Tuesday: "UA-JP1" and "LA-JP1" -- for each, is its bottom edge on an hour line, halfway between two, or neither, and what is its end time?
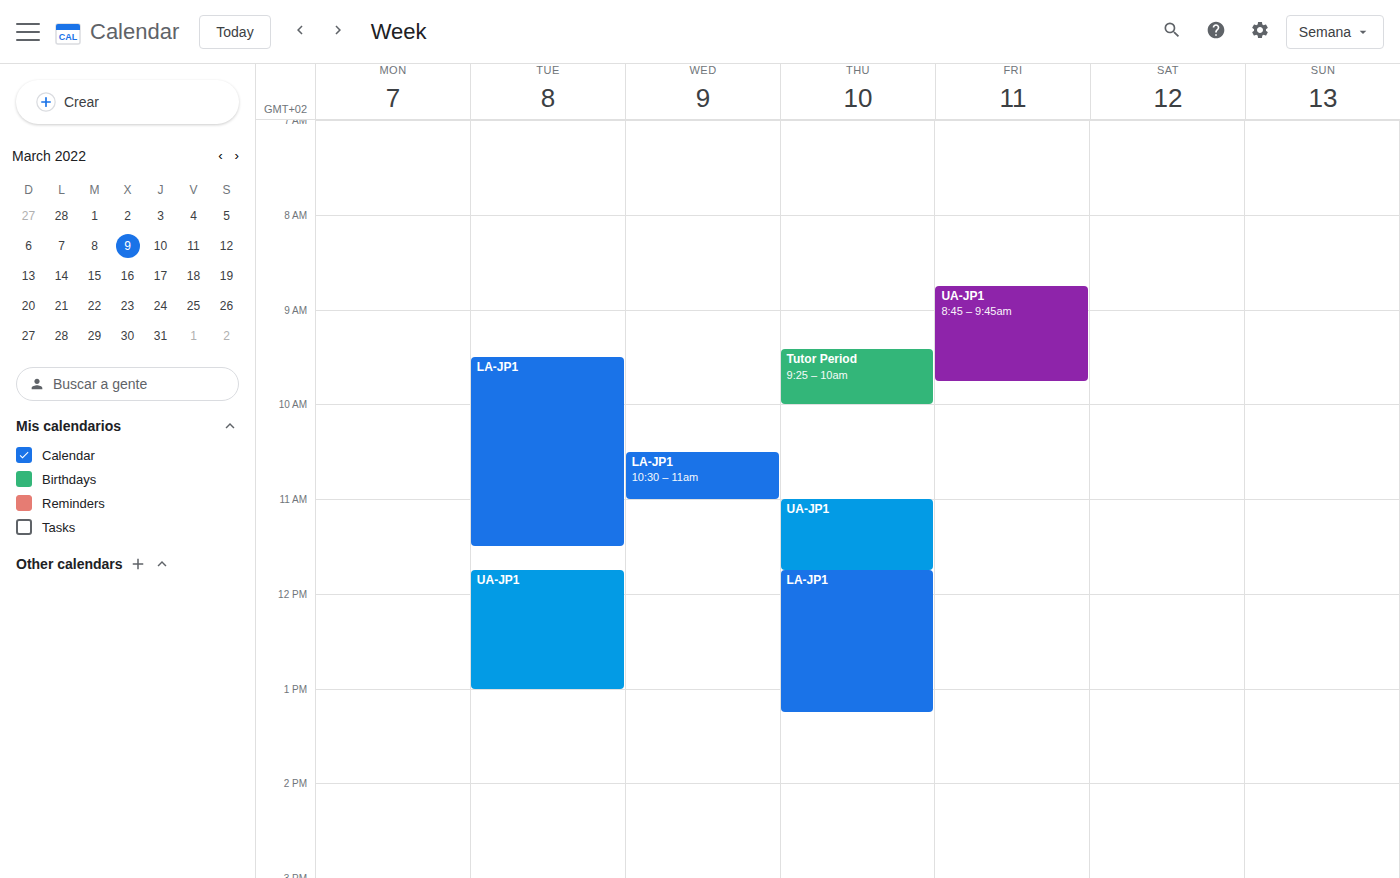
"UA-JP1": 13:00, exactly on the 13:00 line. "LA-JP1": 11:30, halfway between the 11:00 and 12:00 lines.